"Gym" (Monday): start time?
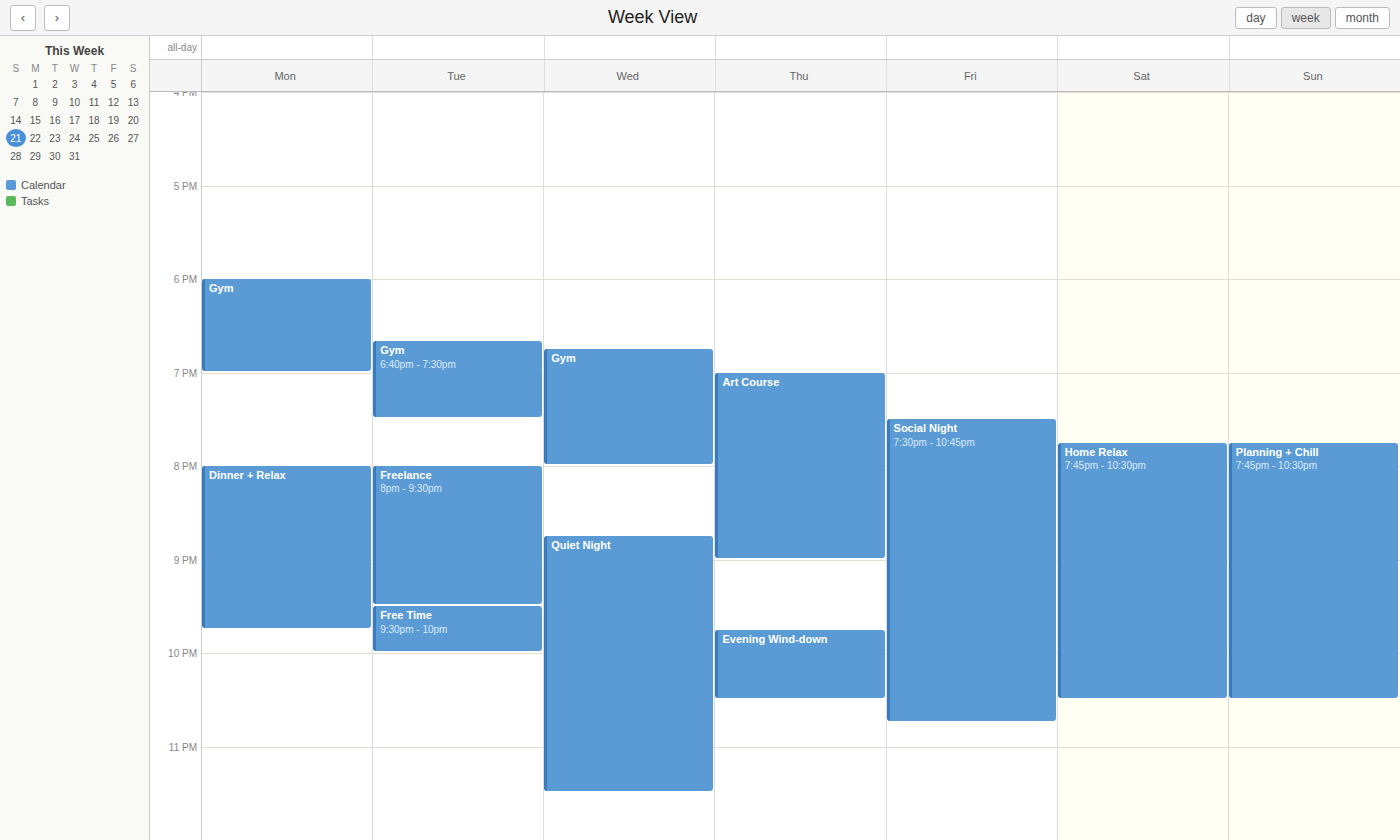
18:00